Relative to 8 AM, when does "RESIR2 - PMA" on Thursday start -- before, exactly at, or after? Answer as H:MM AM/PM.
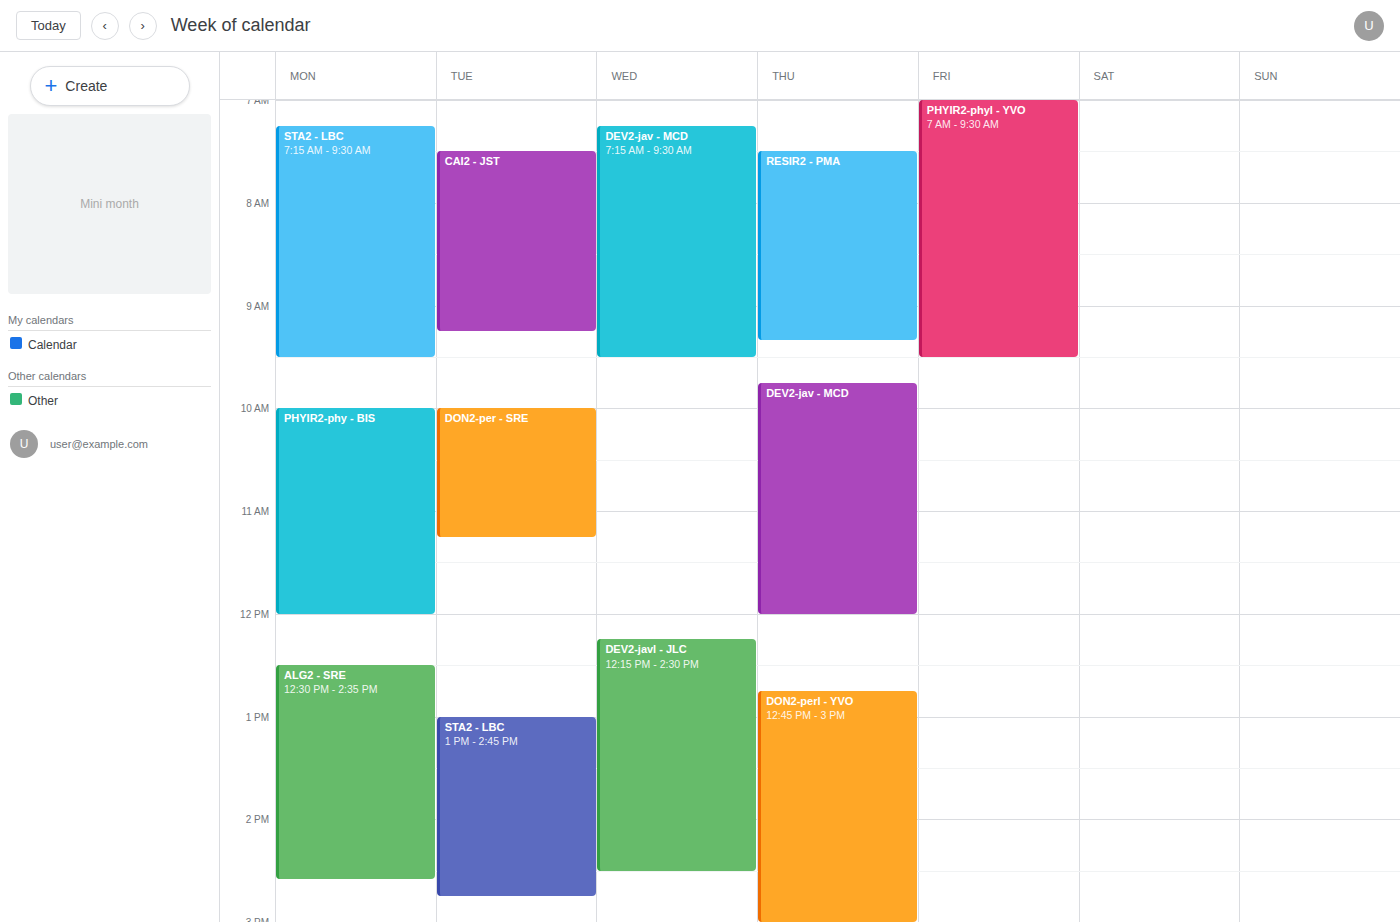
7:30 AM -- before 8 AM, 30 minutes above the 8 AM line.